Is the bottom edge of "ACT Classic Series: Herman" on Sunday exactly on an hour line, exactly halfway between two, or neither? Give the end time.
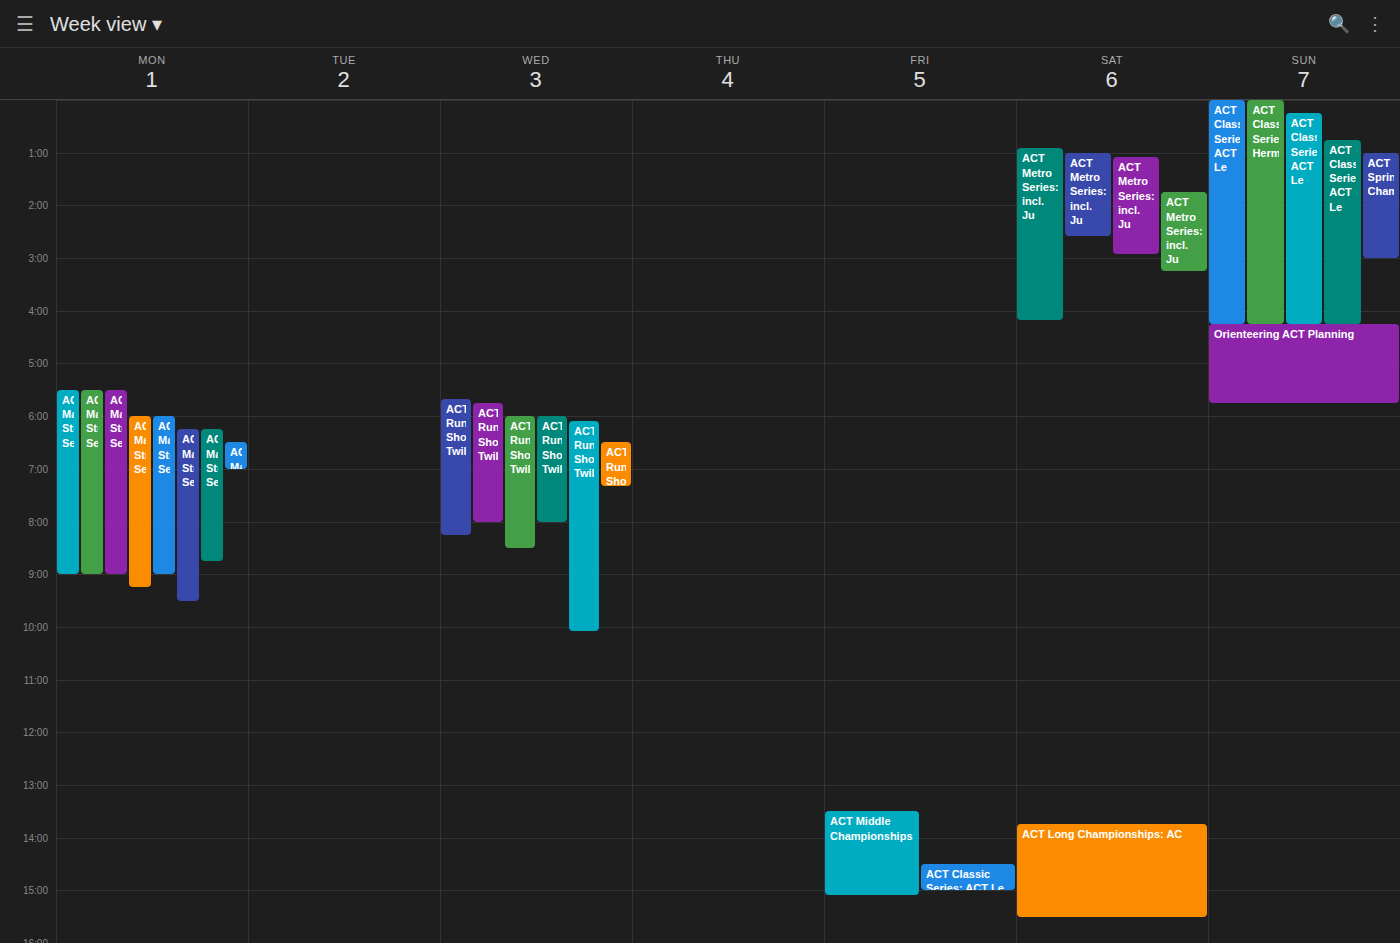
4:15 AM -- neither: a quarter of the way from the 4 AM line to the 5 AM line.